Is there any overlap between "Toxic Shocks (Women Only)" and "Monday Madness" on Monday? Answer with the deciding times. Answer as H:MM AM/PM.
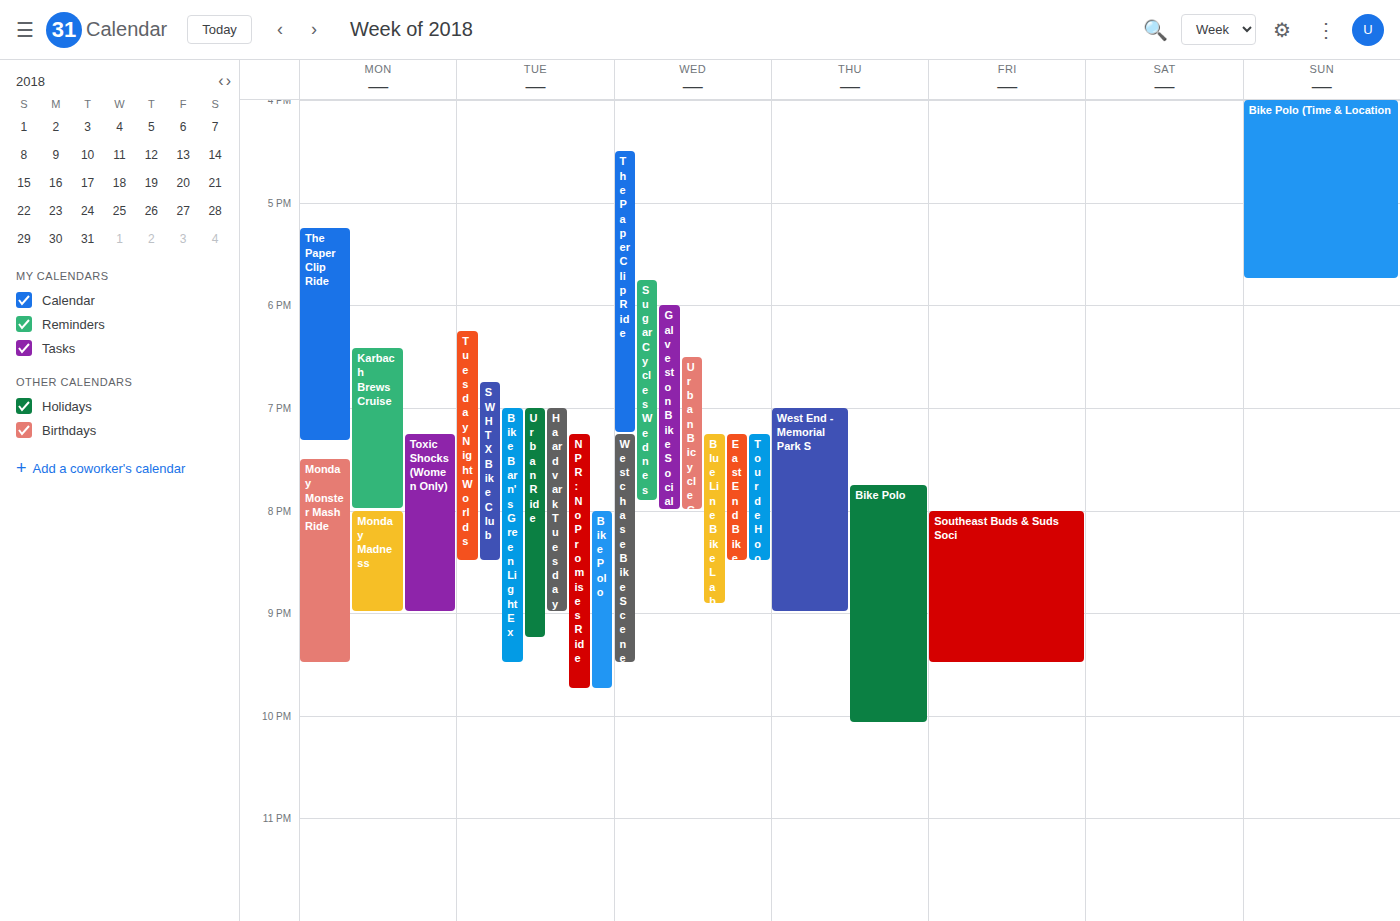
"Monday Madness" starts at 8:00 PM, before "Toxic Shocks (Women Only)" ends at 9:00 PM -- they overlap.